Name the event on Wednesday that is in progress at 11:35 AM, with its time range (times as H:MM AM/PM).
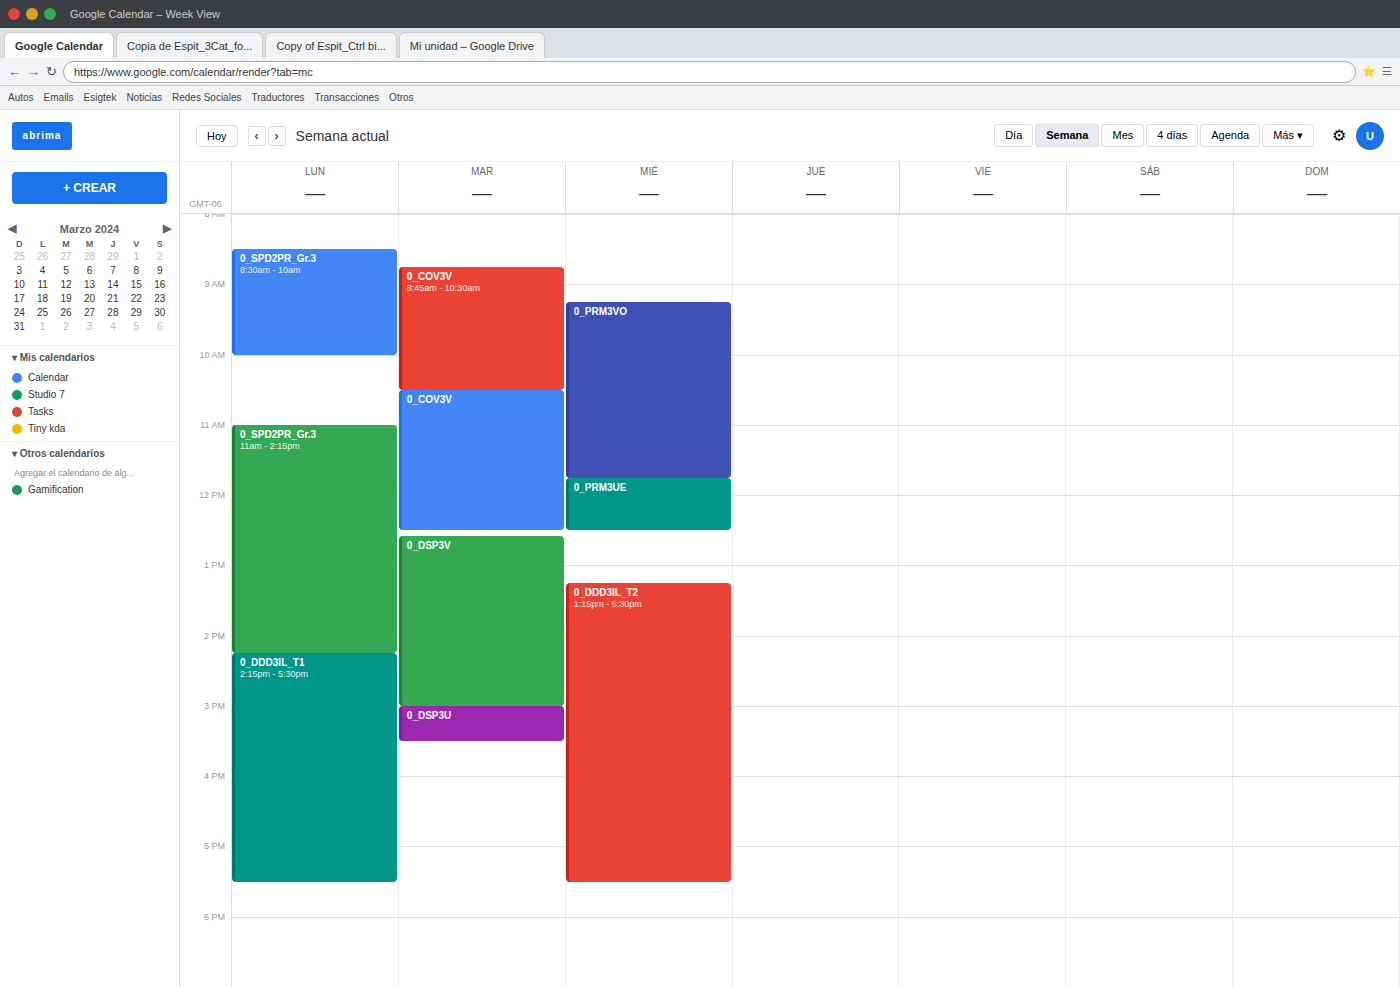
"0_PRM3VO", 9:15 AM to 11:45 AM